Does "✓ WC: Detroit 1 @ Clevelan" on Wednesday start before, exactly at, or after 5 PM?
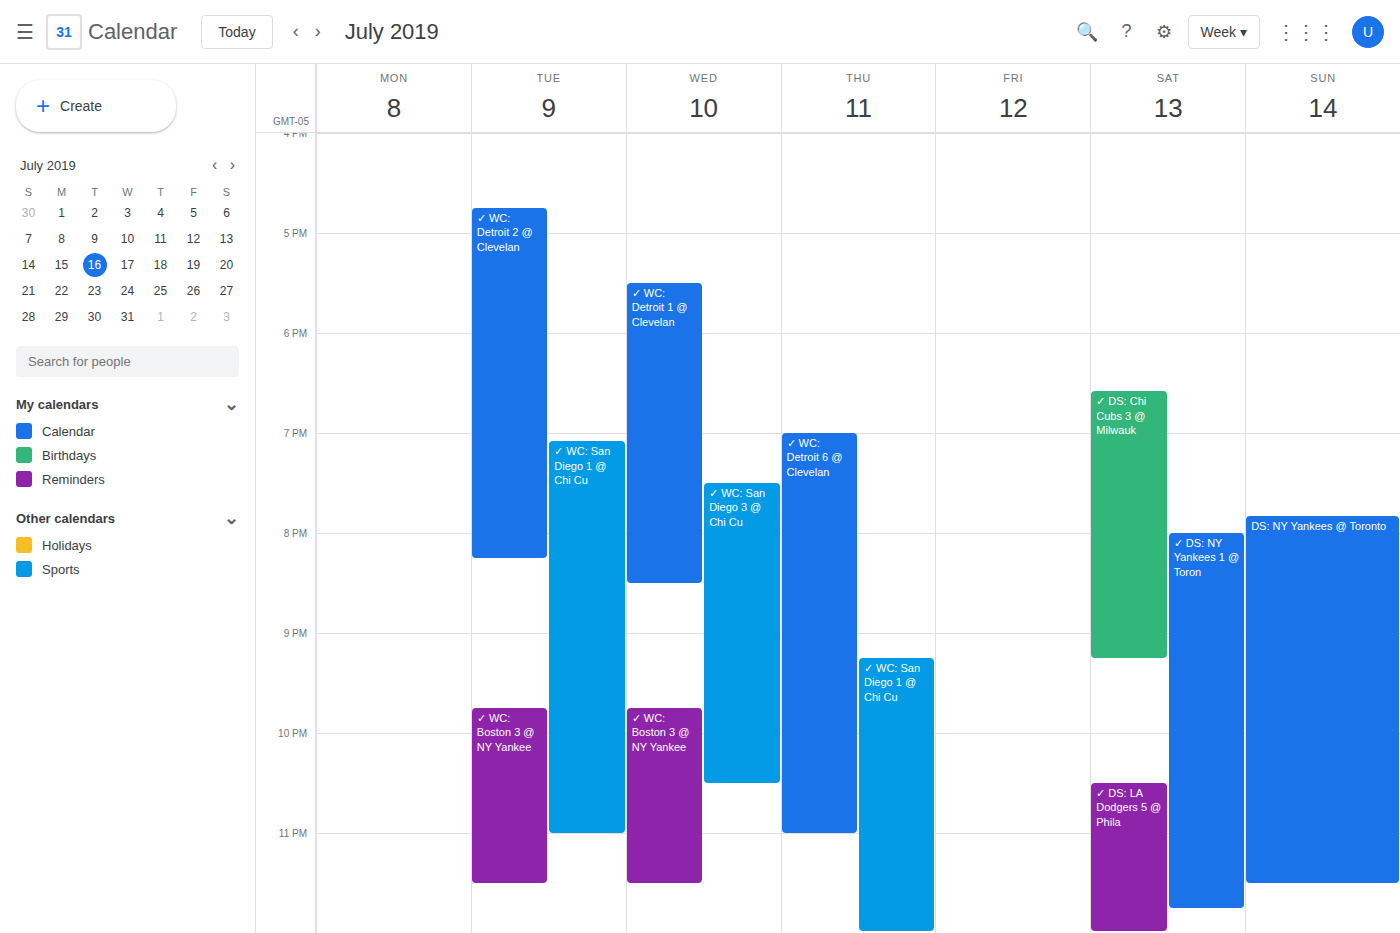
5:30 PM -- after 5 PM, 30 minutes below the 5 PM line.